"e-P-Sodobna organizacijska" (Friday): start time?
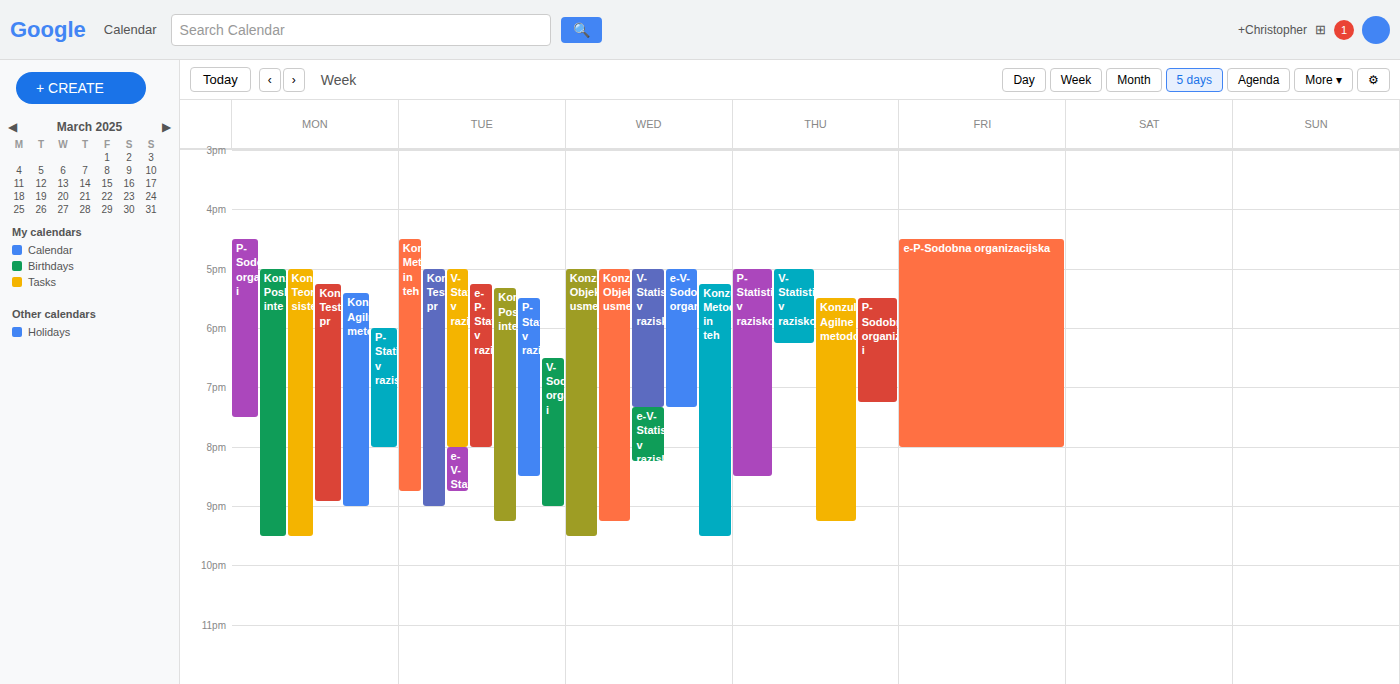
16:30